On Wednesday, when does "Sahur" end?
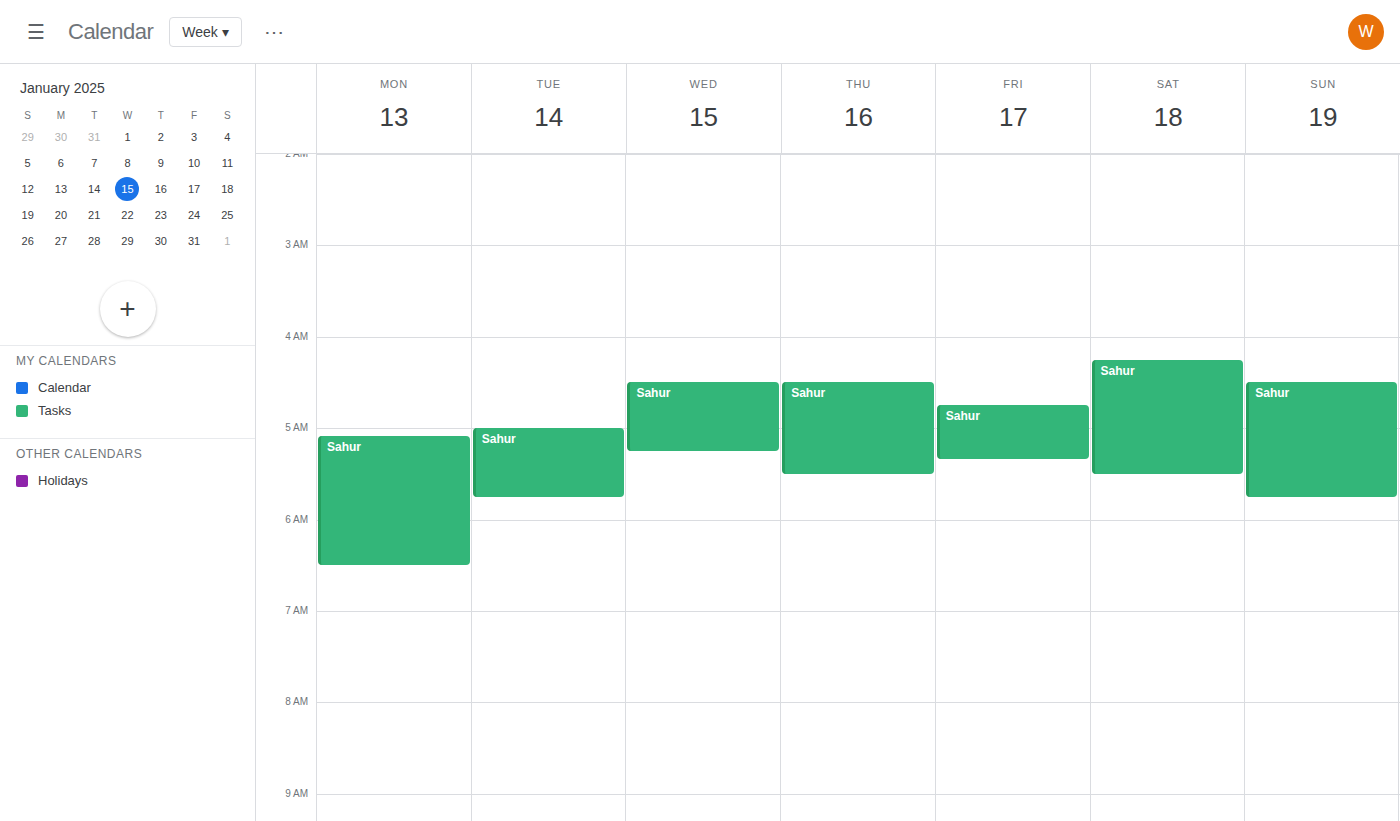
05:15